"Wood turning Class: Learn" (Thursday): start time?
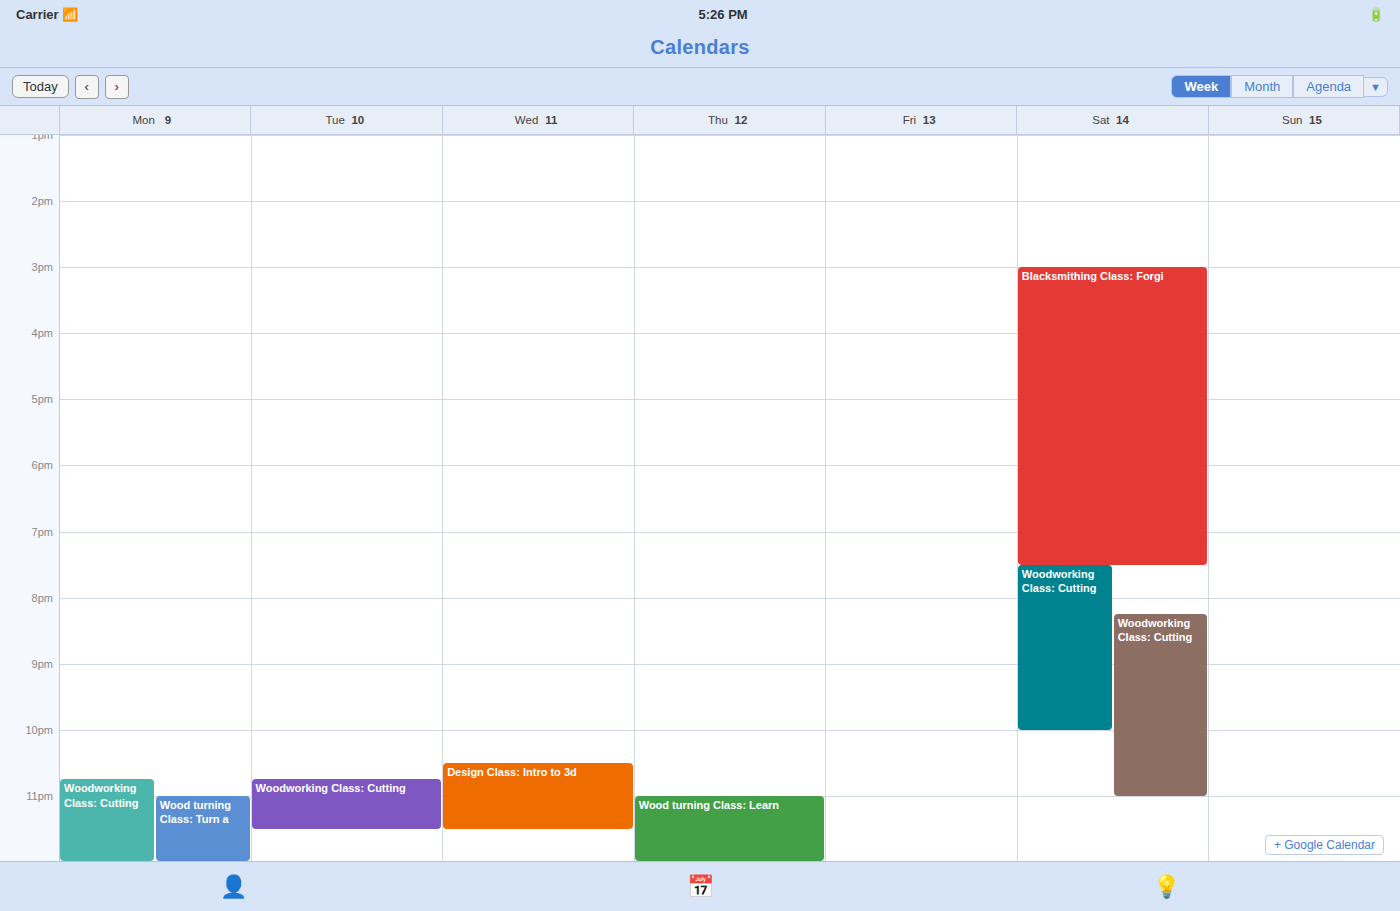
23:00